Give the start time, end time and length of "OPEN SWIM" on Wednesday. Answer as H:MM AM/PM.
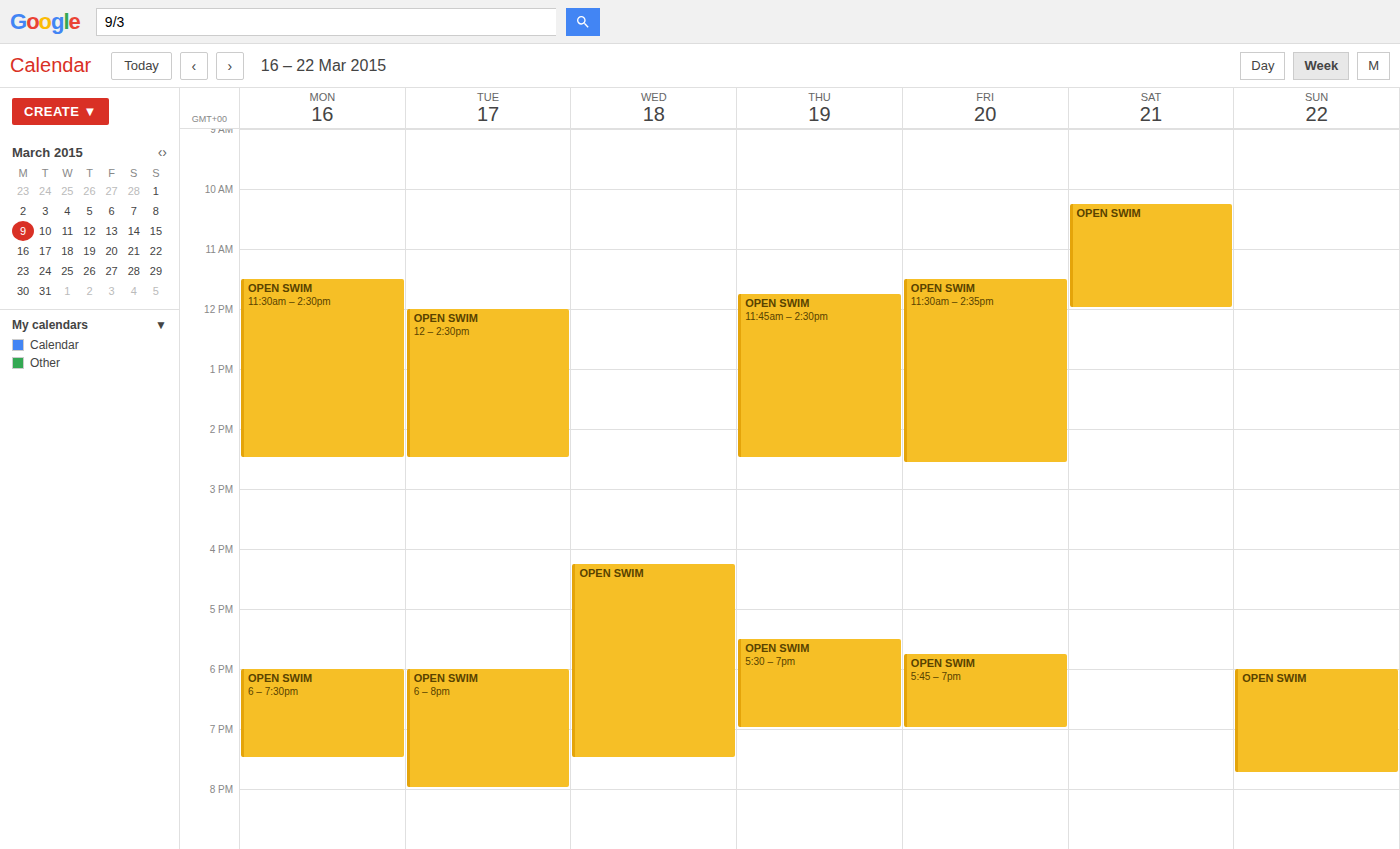
4:15 PM to 7:30 PM, 3 hours 15 minutes